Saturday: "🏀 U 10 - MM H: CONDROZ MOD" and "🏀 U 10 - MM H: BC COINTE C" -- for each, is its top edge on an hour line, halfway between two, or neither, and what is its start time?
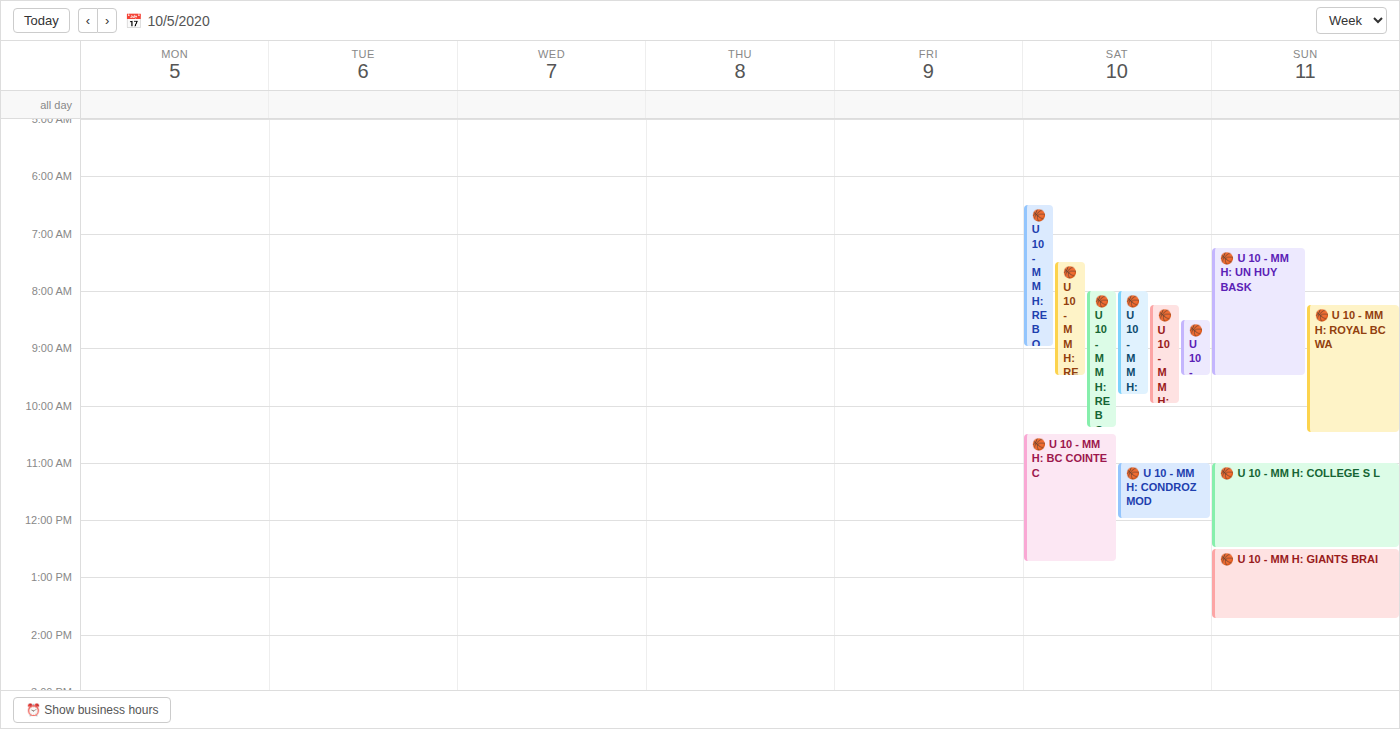
"🏀 U 10 - MM H: CONDROZ MOD": 11:00 AM, exactly on the 11 AM line. "🏀 U 10 - MM H: BC COINTE C": 10:30 AM, halfway between the 10 AM and 11 AM lines.